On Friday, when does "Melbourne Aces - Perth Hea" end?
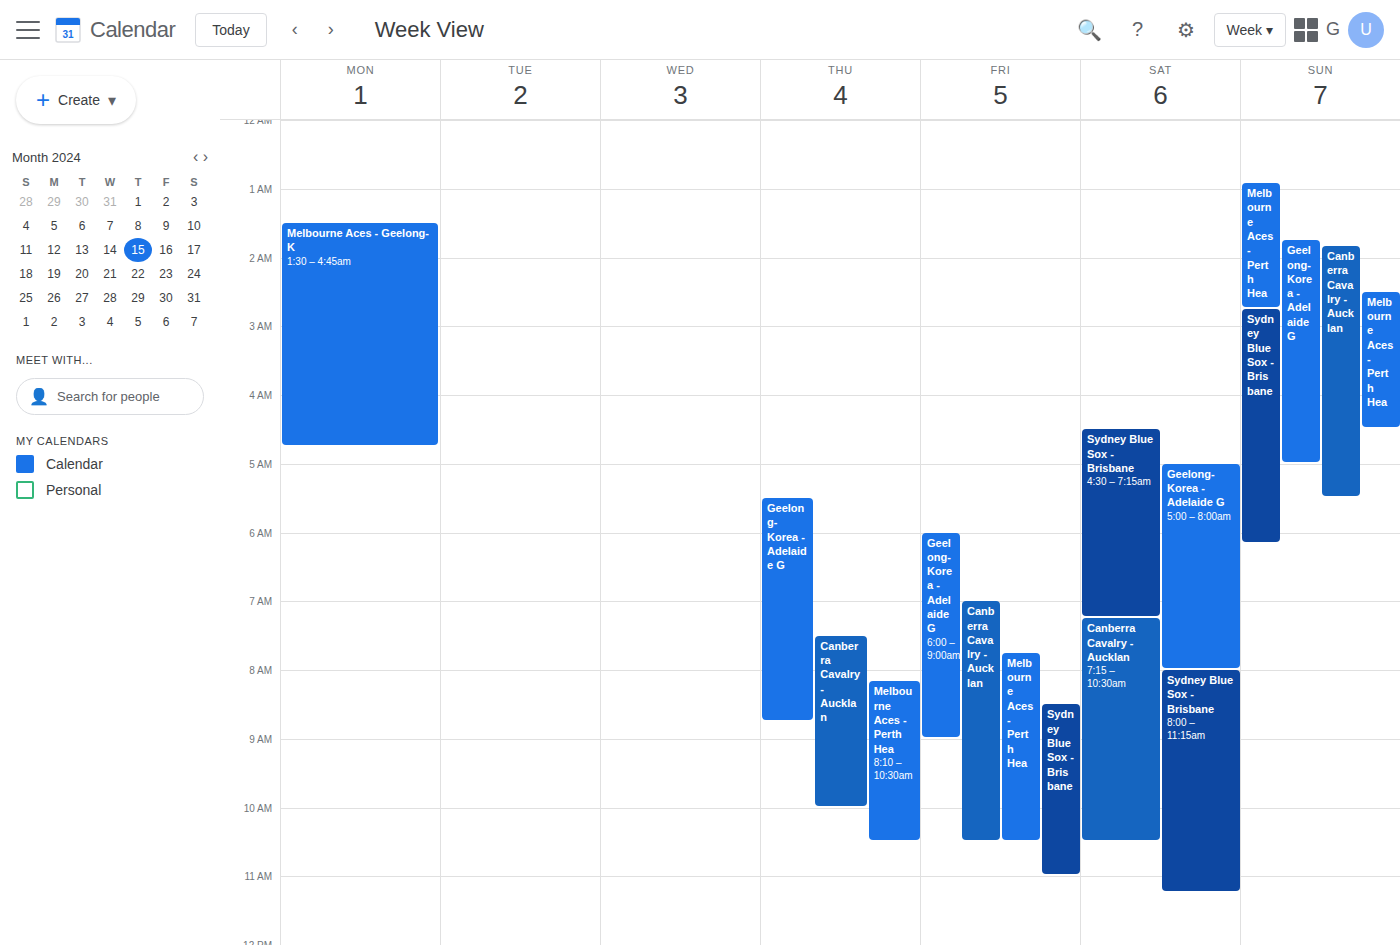
10:30